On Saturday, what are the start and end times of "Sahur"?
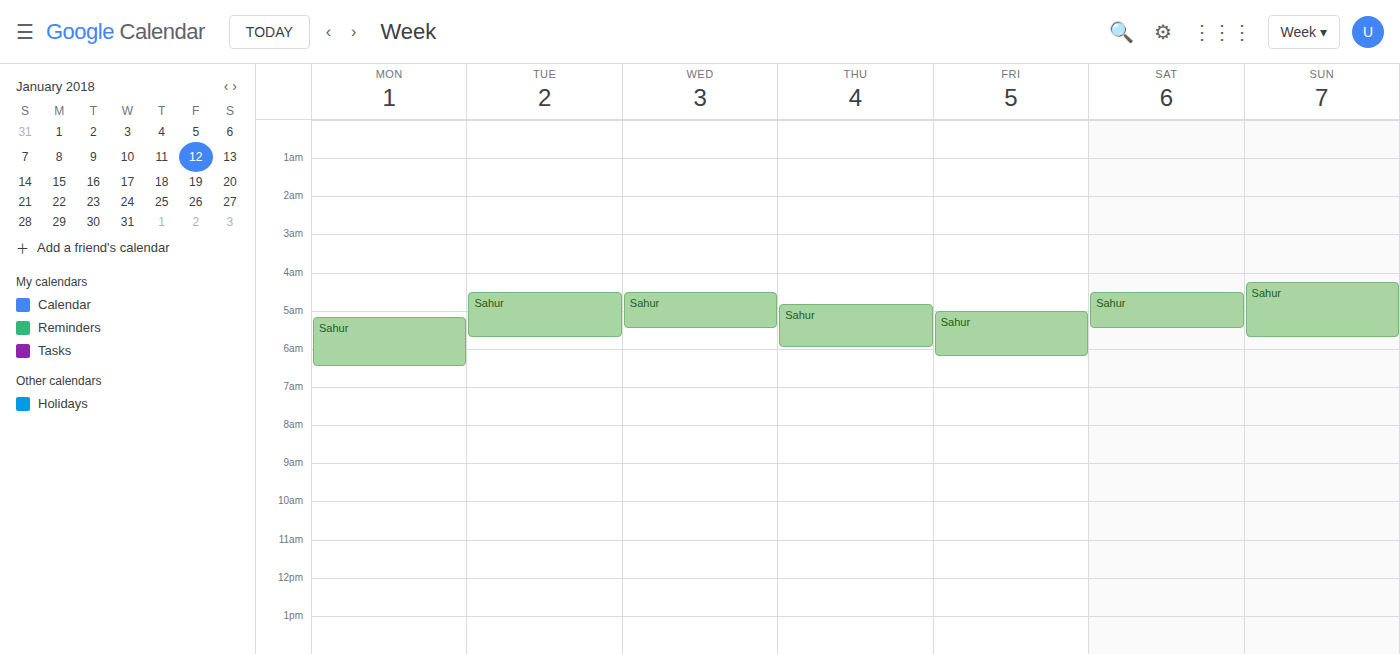
4:30 AM to 5:30 AM